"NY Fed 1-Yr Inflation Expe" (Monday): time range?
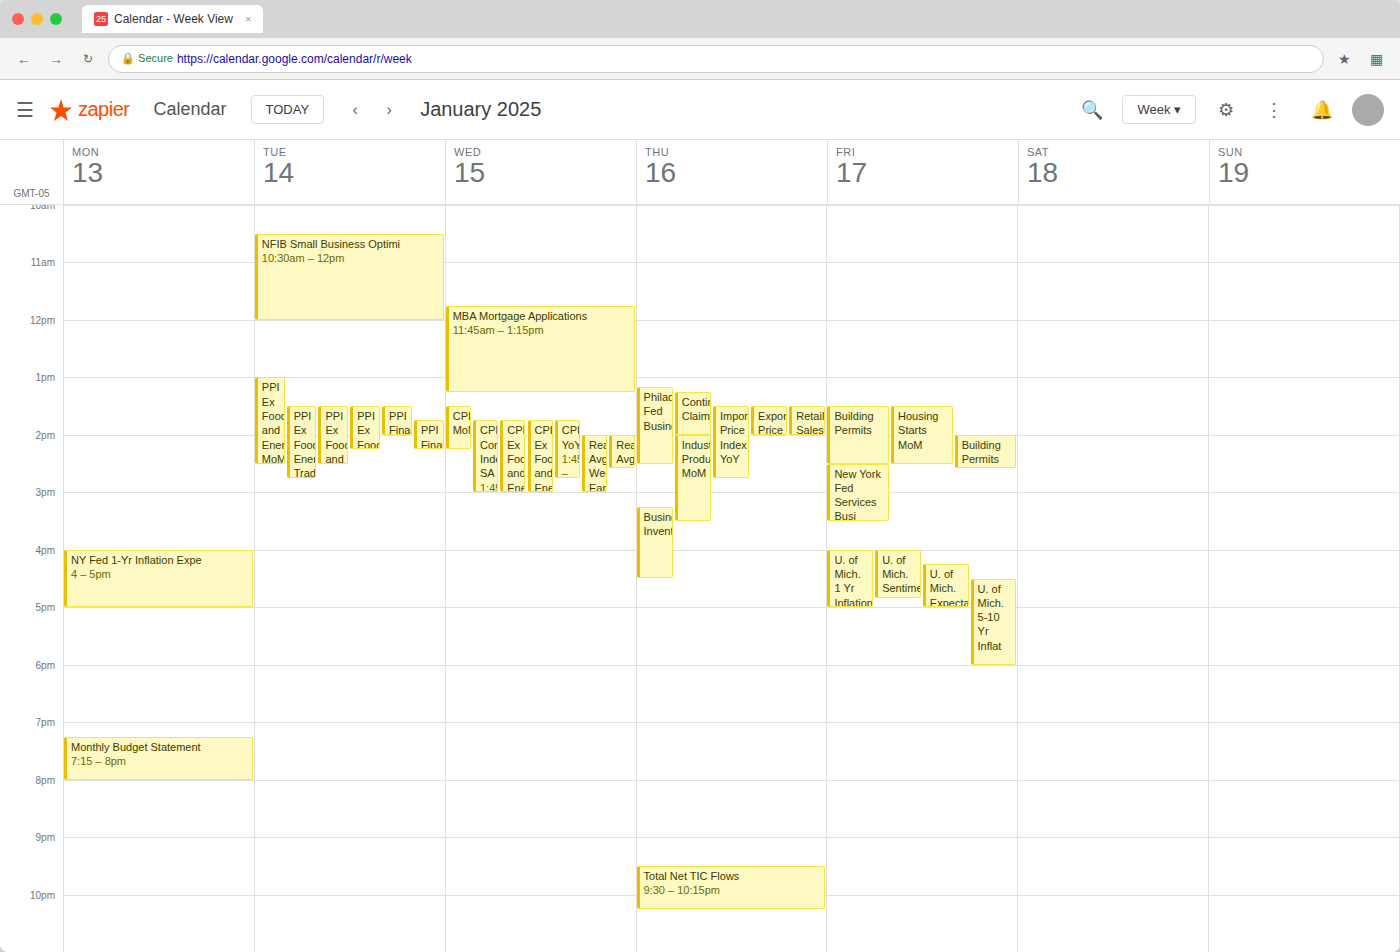
4:00 PM to 5:00 PM